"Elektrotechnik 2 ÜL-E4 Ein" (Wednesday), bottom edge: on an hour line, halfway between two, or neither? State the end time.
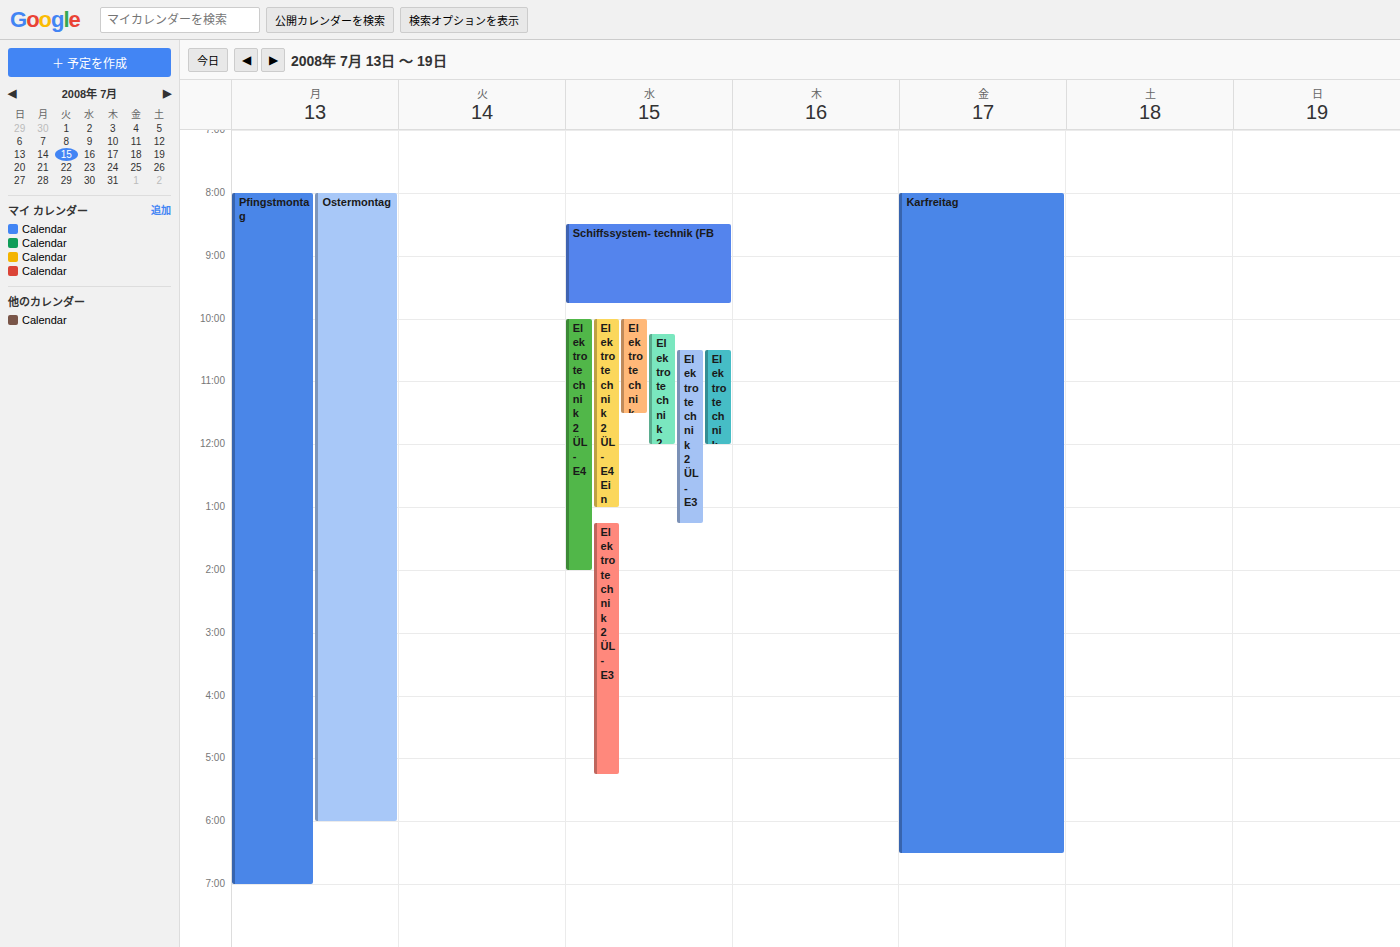
1:00 PM -- exactly on the 1 PM line.